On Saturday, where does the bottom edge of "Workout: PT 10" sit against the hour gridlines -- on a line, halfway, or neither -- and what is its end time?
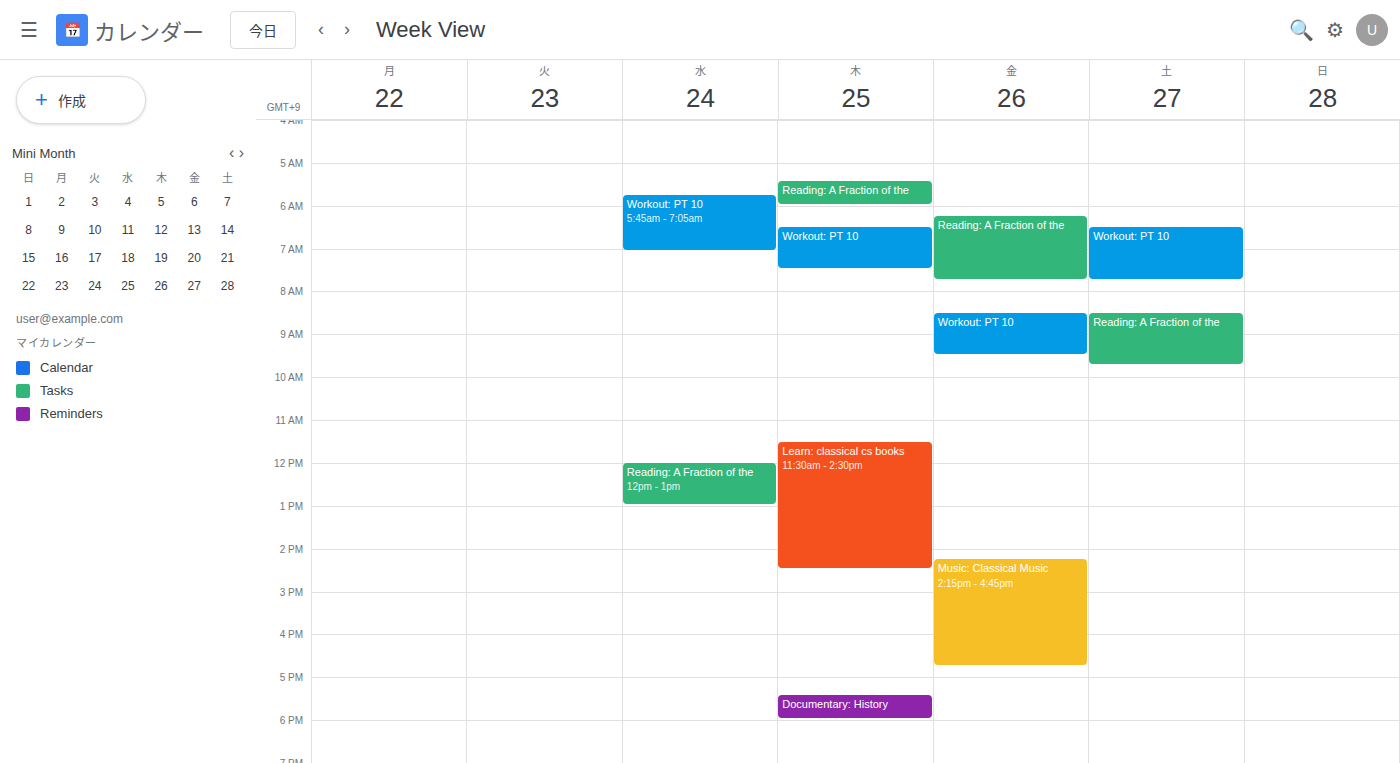
7:45 AM -- neither: three quarters of the way from the 7 AM line to the 8 AM line.